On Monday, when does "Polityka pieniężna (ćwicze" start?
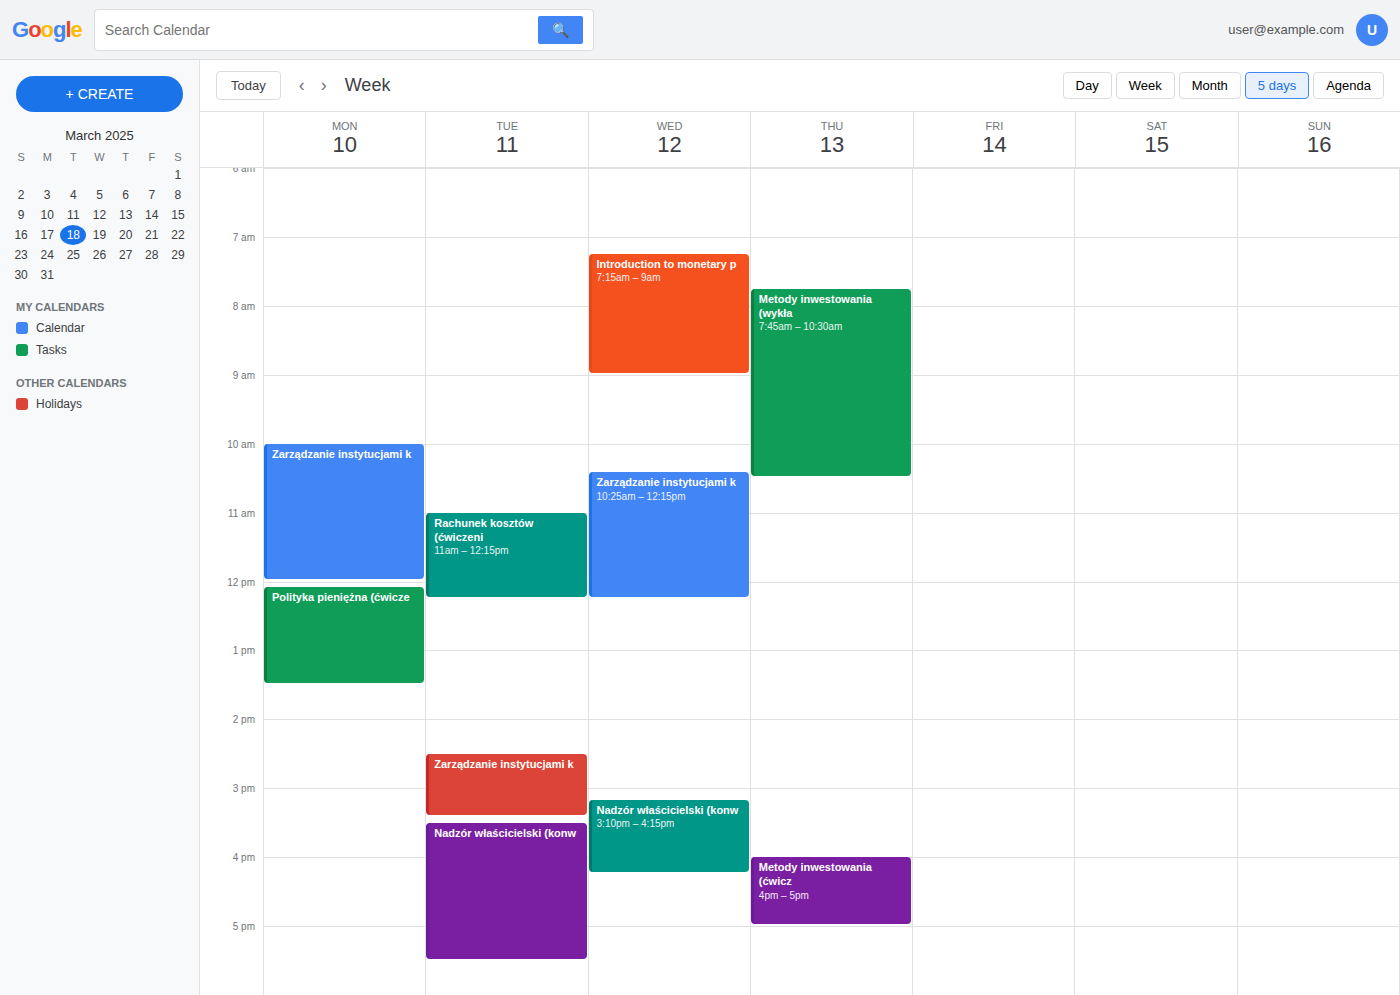
12:05 PM